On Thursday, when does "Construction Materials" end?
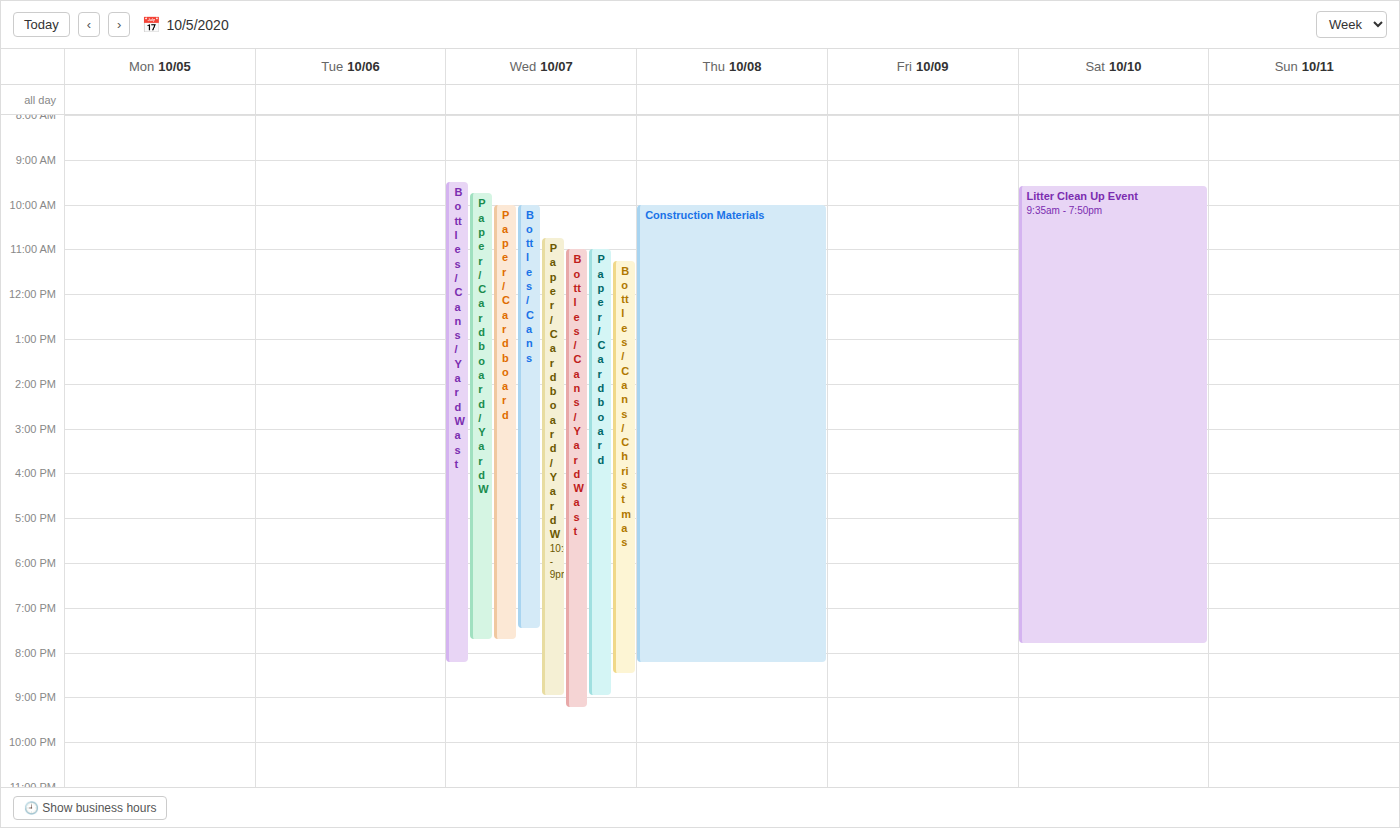
8:15 PM